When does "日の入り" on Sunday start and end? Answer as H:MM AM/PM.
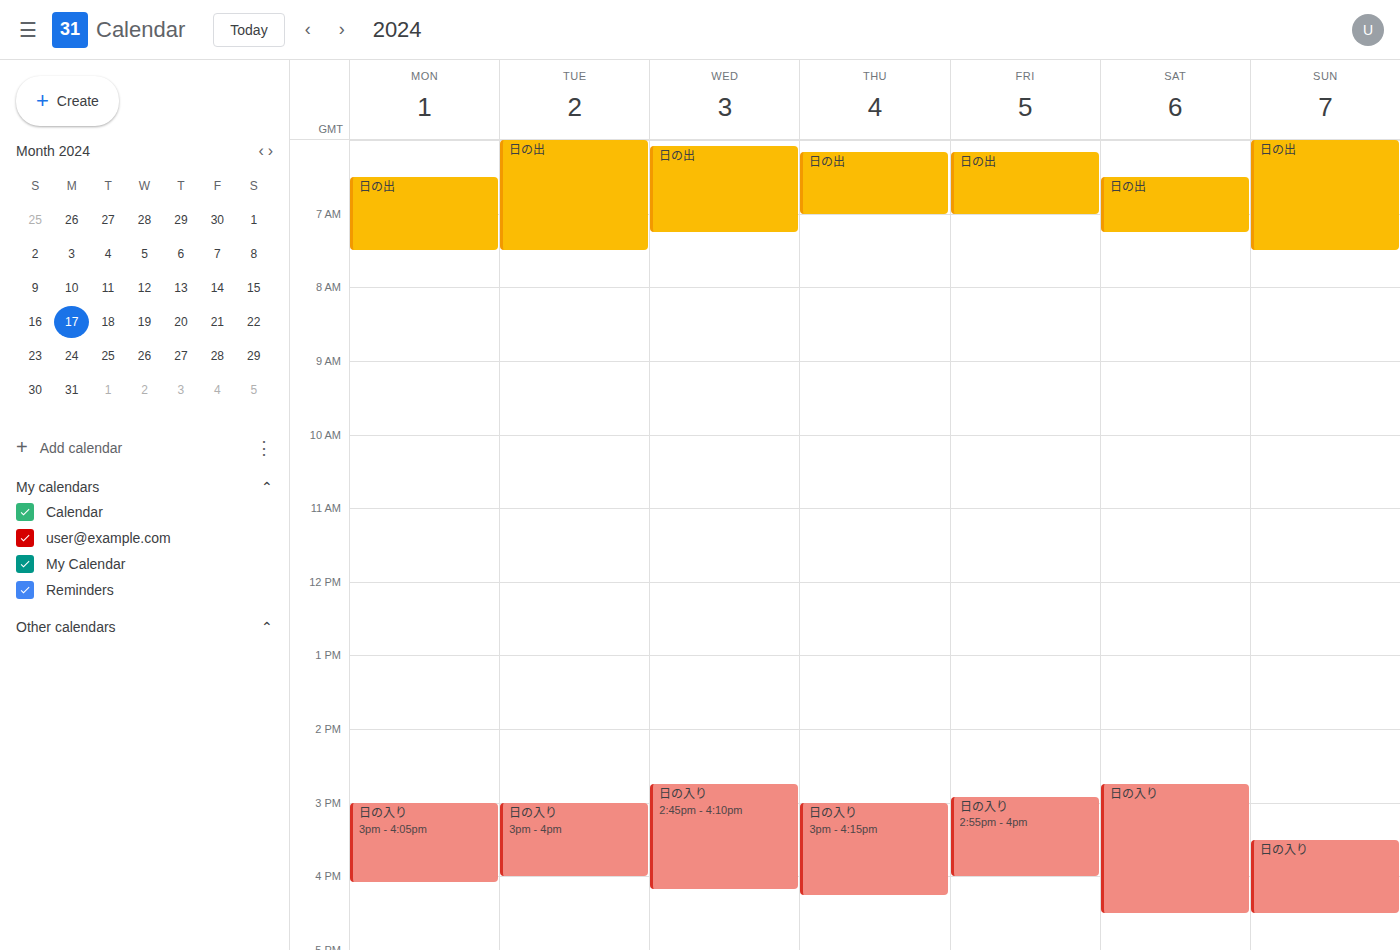
3:30 PM to 4:30 PM